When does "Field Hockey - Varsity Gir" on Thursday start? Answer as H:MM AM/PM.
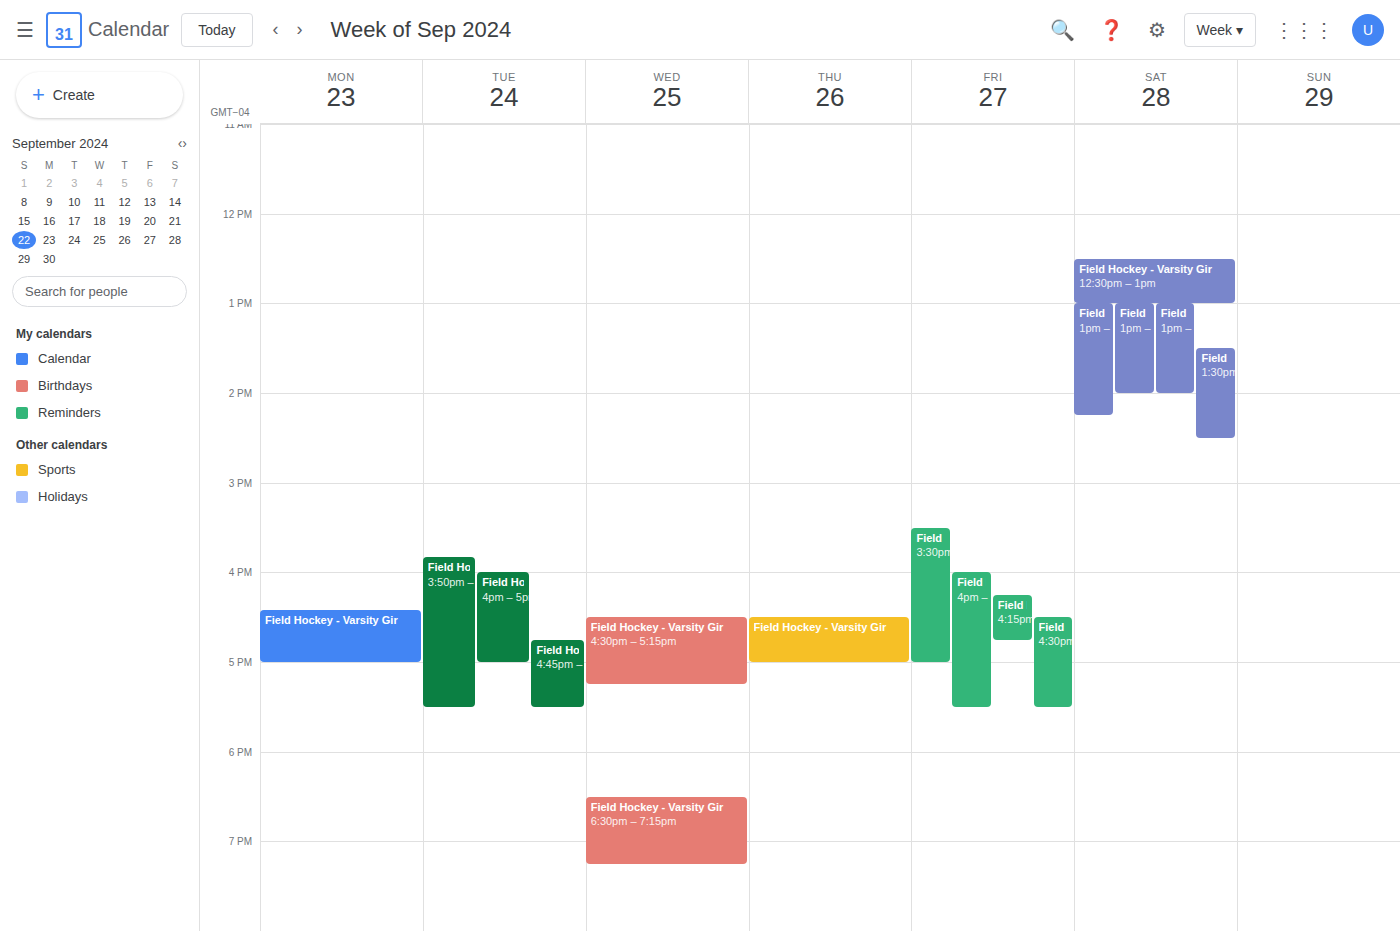
4:30 PM